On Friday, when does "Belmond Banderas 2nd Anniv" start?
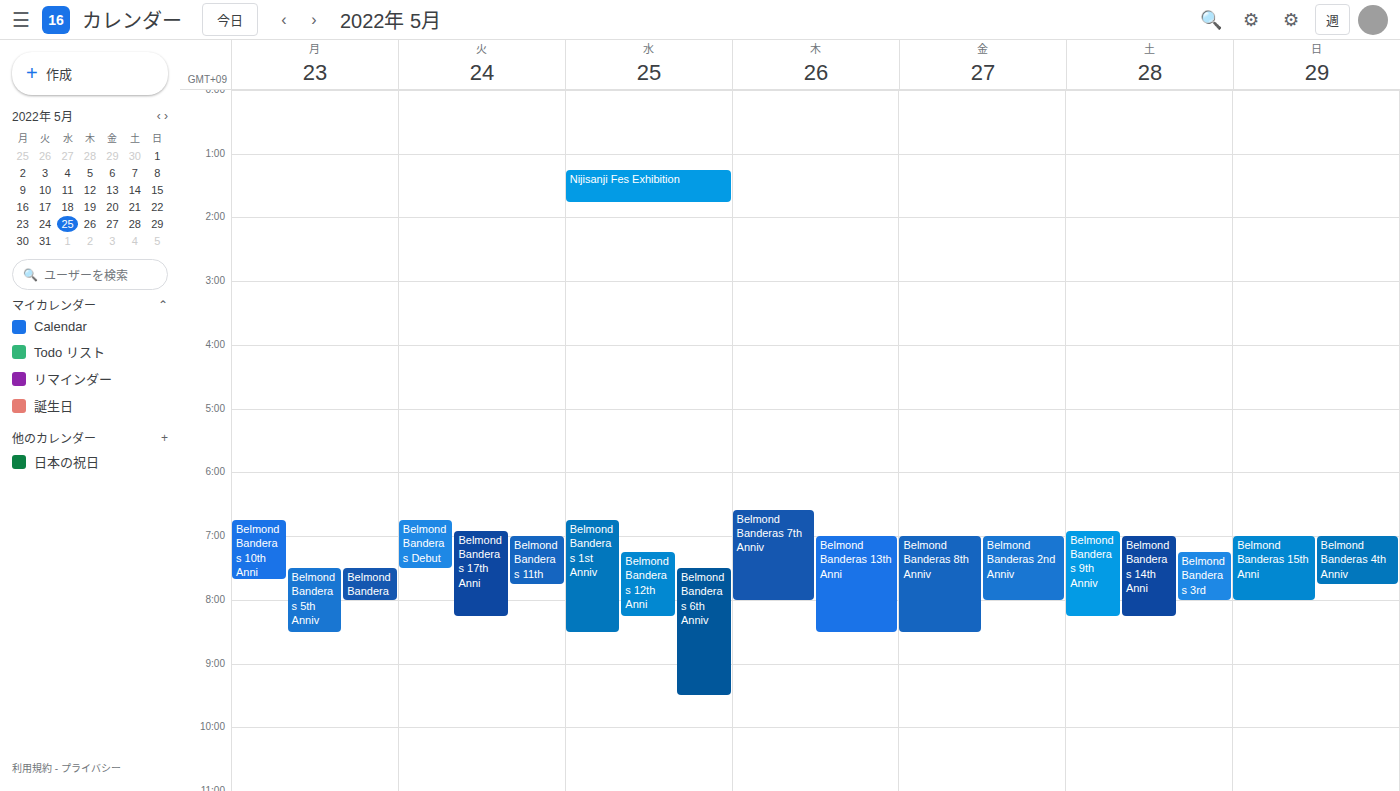
7:00 AM